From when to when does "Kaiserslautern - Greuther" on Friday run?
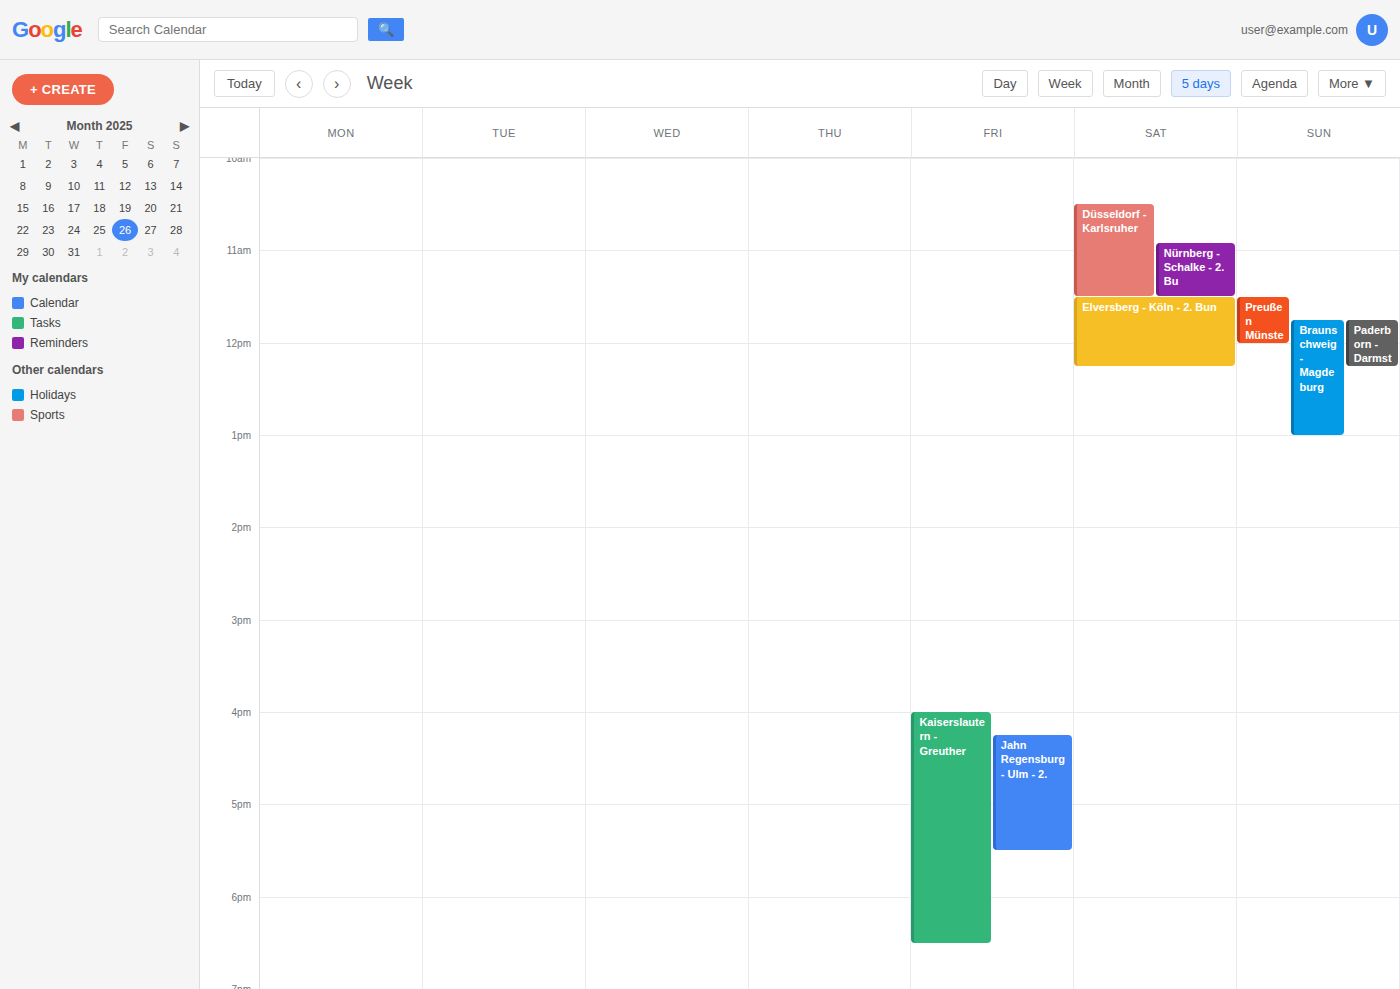
4:00 PM to 6:30 PM